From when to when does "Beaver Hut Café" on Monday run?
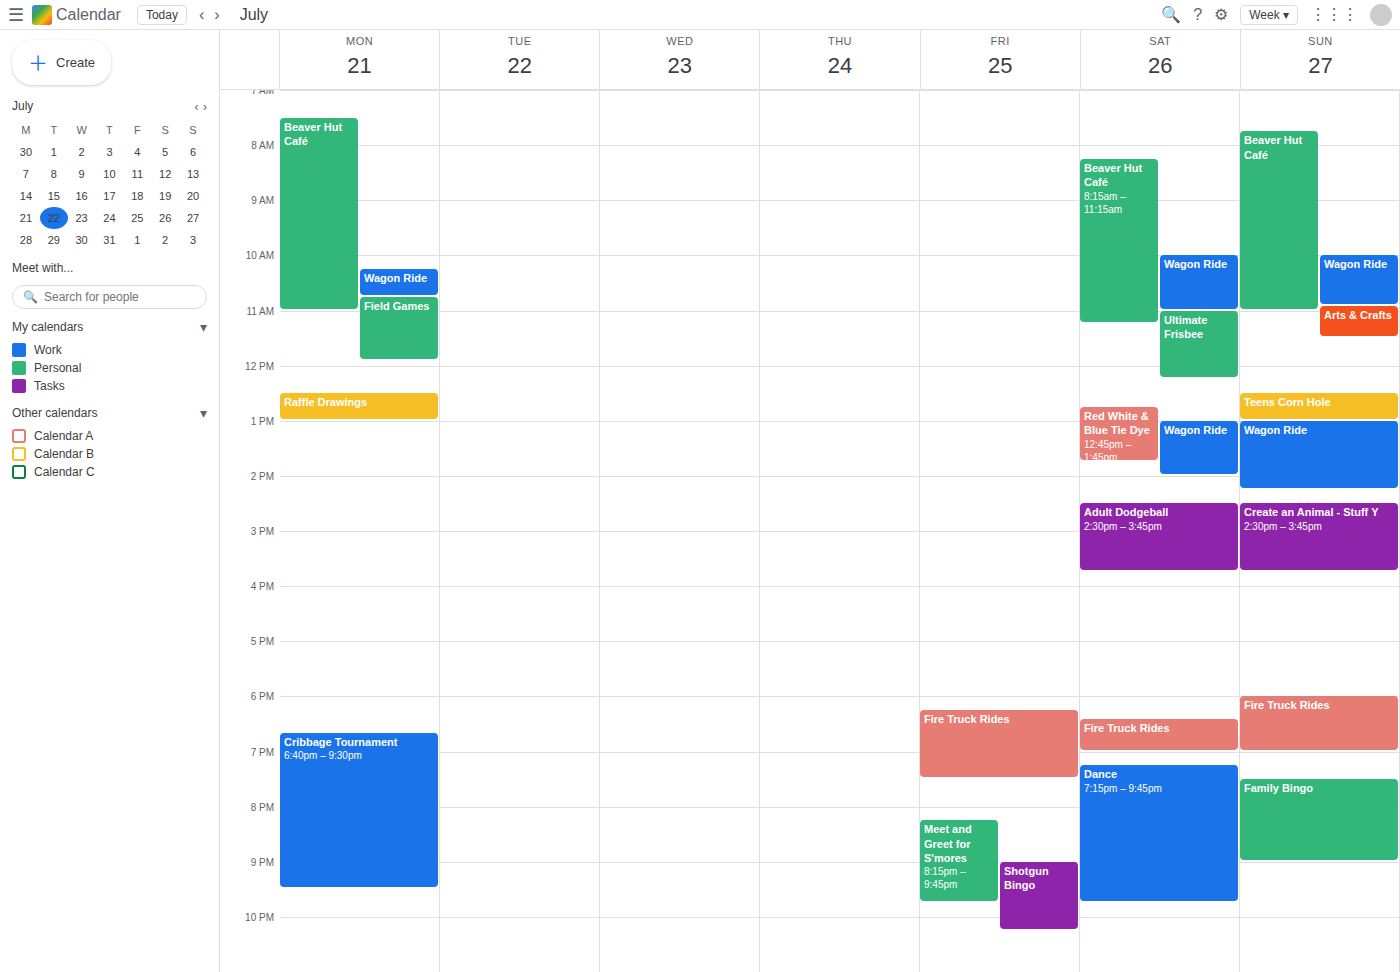
07:30 to 11:00